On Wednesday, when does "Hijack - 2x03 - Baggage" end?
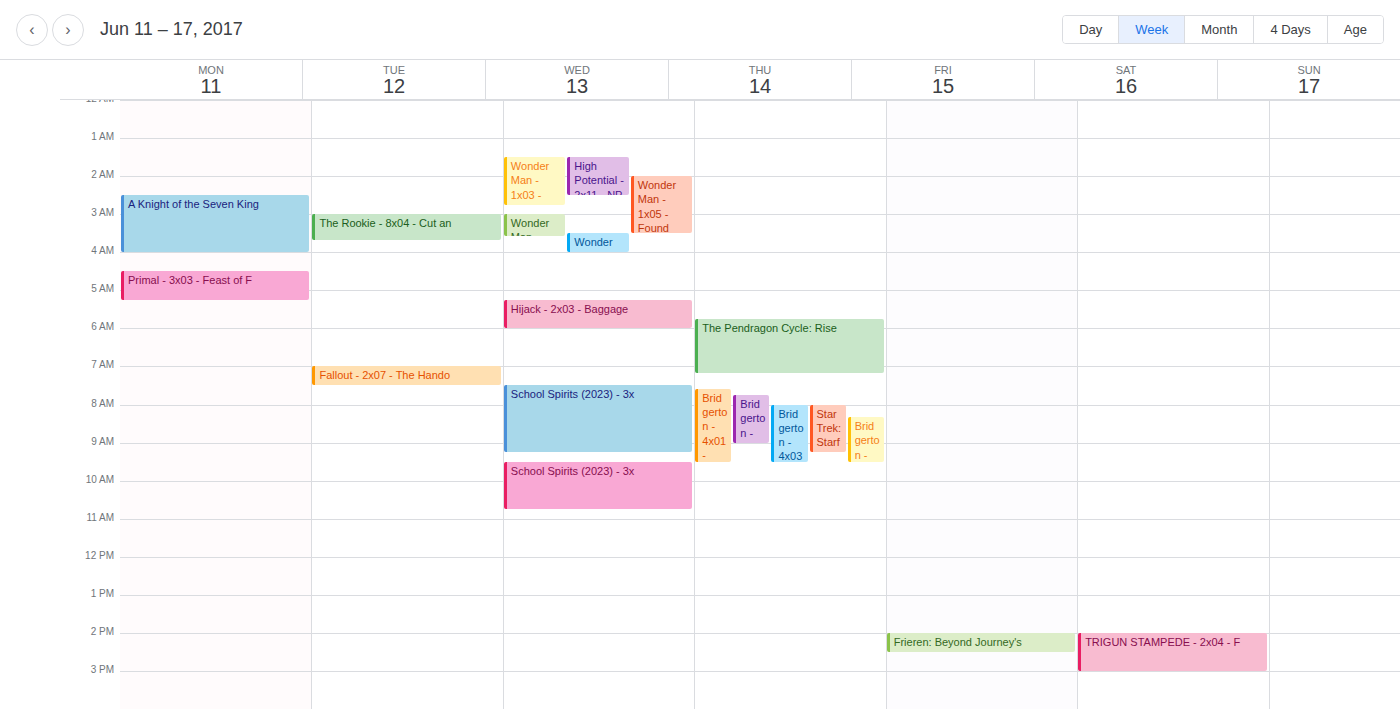
6:00 AM